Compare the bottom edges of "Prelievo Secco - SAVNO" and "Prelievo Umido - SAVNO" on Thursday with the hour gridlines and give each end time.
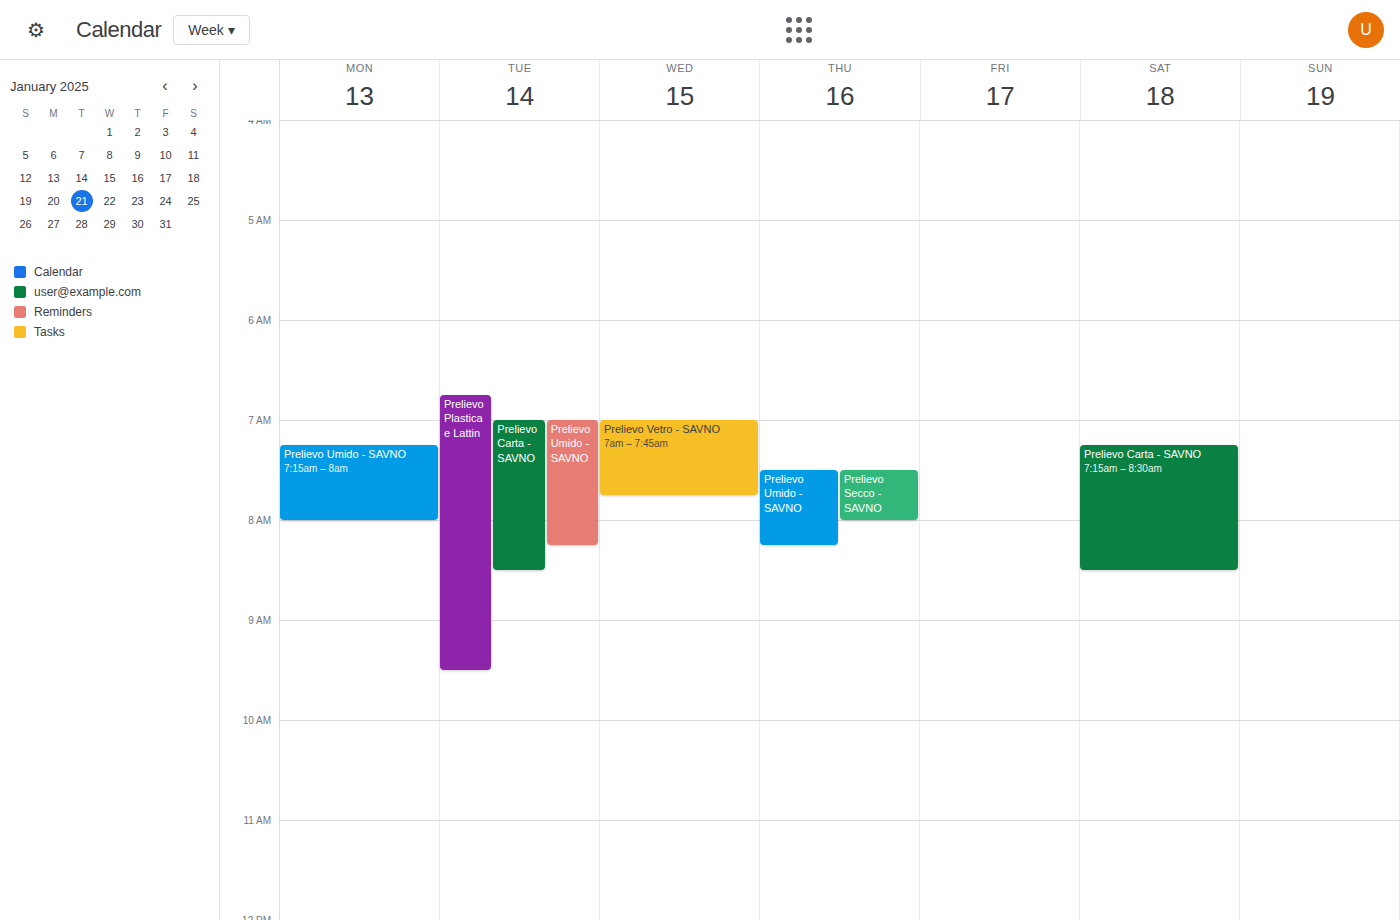
"Prelievo Secco - SAVNO": 08:00, exactly on the 08:00 line. "Prelievo Umido - SAVNO": 08:15, neither: a quarter of the way from the 08:00 line to the 09:00 line.